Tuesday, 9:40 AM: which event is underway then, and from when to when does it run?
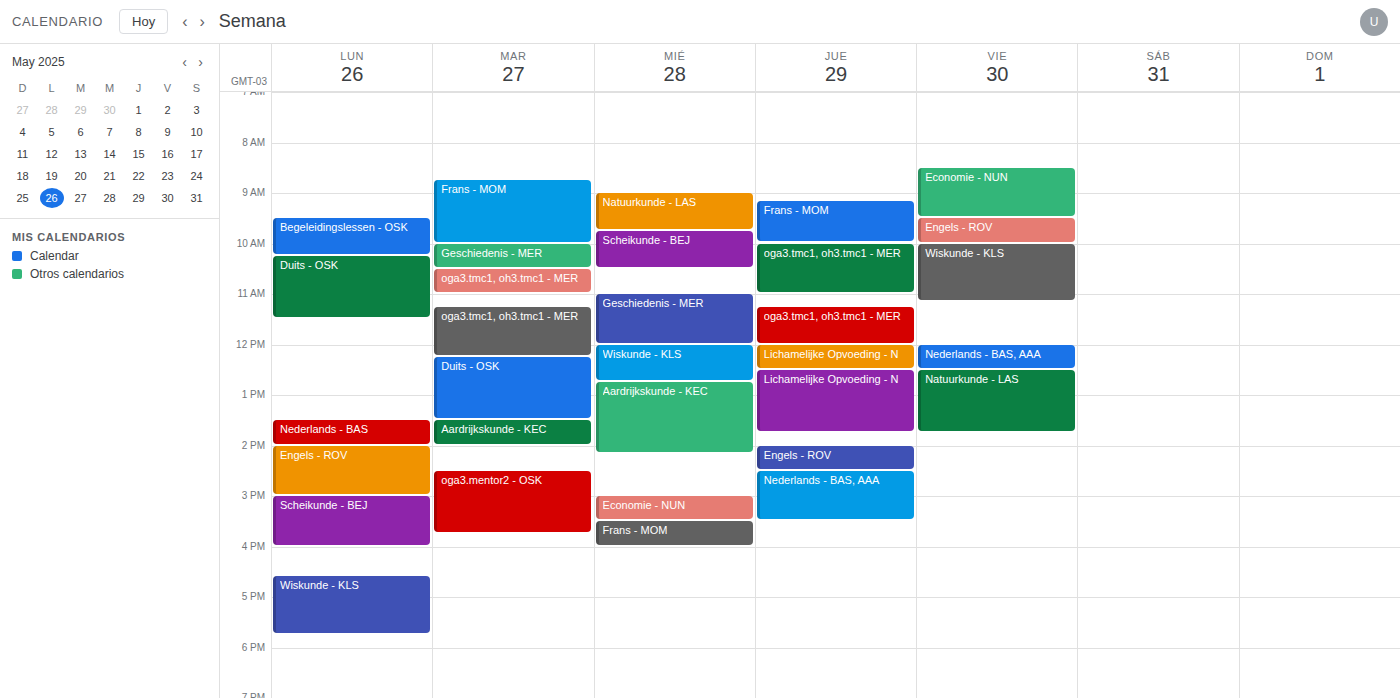
"Frans - MOM", 8:45 AM to 10:00 AM